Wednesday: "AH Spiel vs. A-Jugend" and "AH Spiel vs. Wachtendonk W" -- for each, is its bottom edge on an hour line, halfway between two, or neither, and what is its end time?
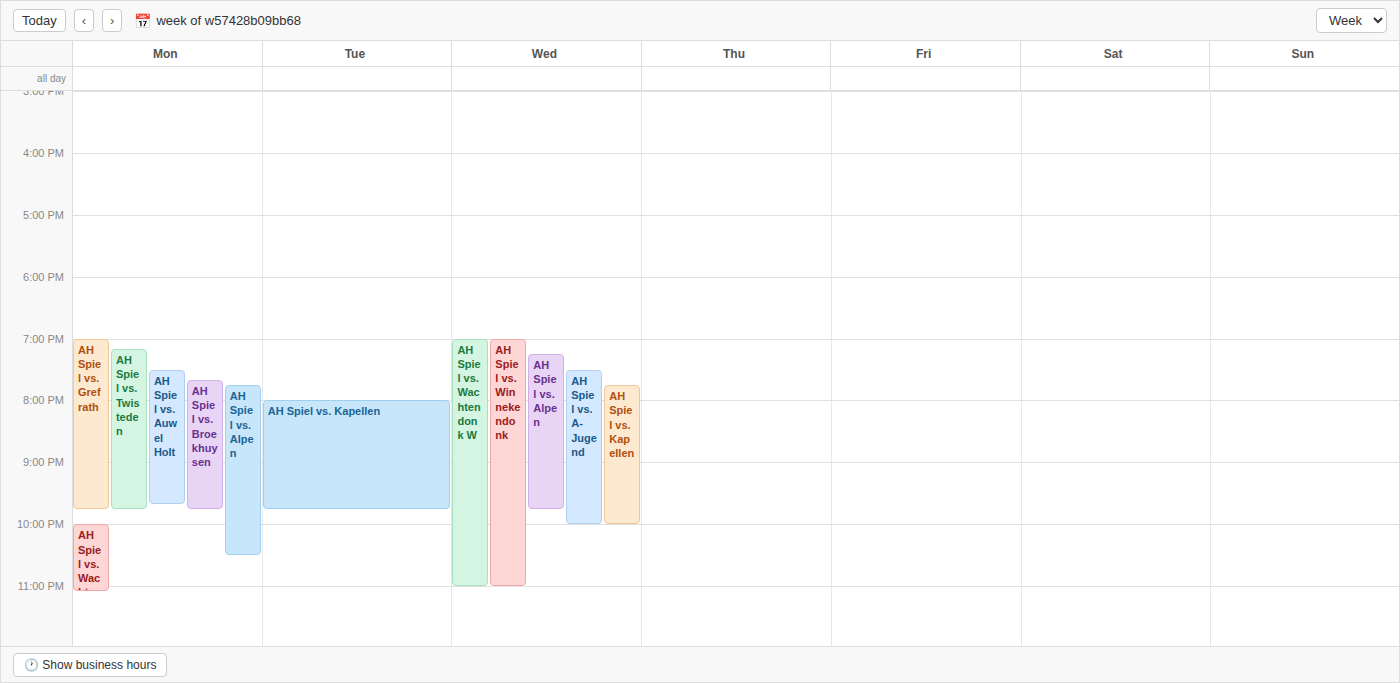
"AH Spiel vs. A-Jugend": 22:00, exactly on the 22:00 line. "AH Spiel vs. Wachtendonk W": 23:00, exactly on the 23:00 line.